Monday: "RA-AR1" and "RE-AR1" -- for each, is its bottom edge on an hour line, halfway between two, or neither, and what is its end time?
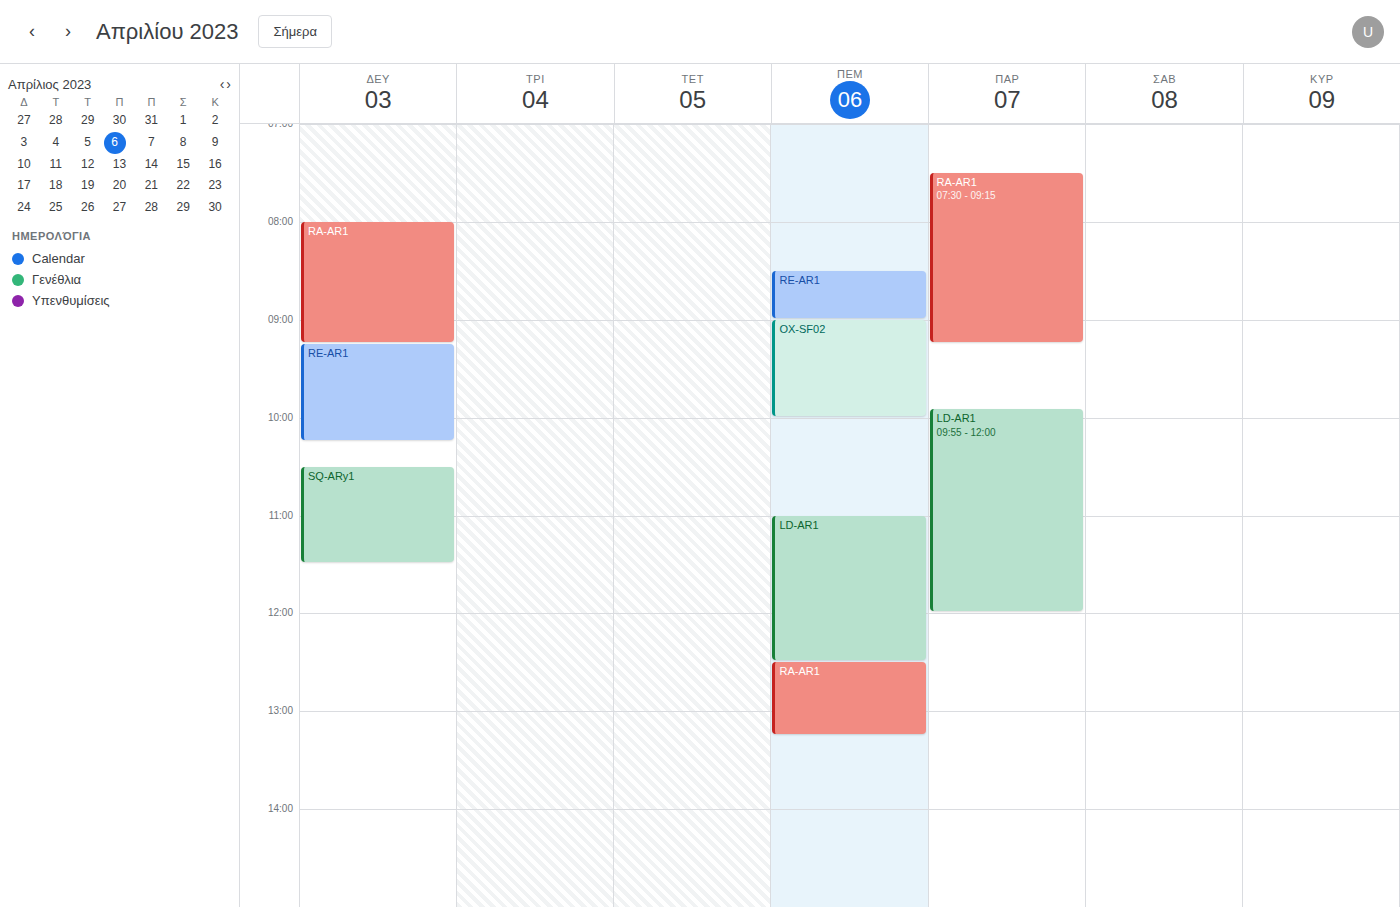
"RA-AR1": 09:15, neither: a quarter of the way from the 09:00 line to the 10:00 line. "RE-AR1": 10:15, neither: a quarter of the way from the 10:00 line to the 11:00 line.